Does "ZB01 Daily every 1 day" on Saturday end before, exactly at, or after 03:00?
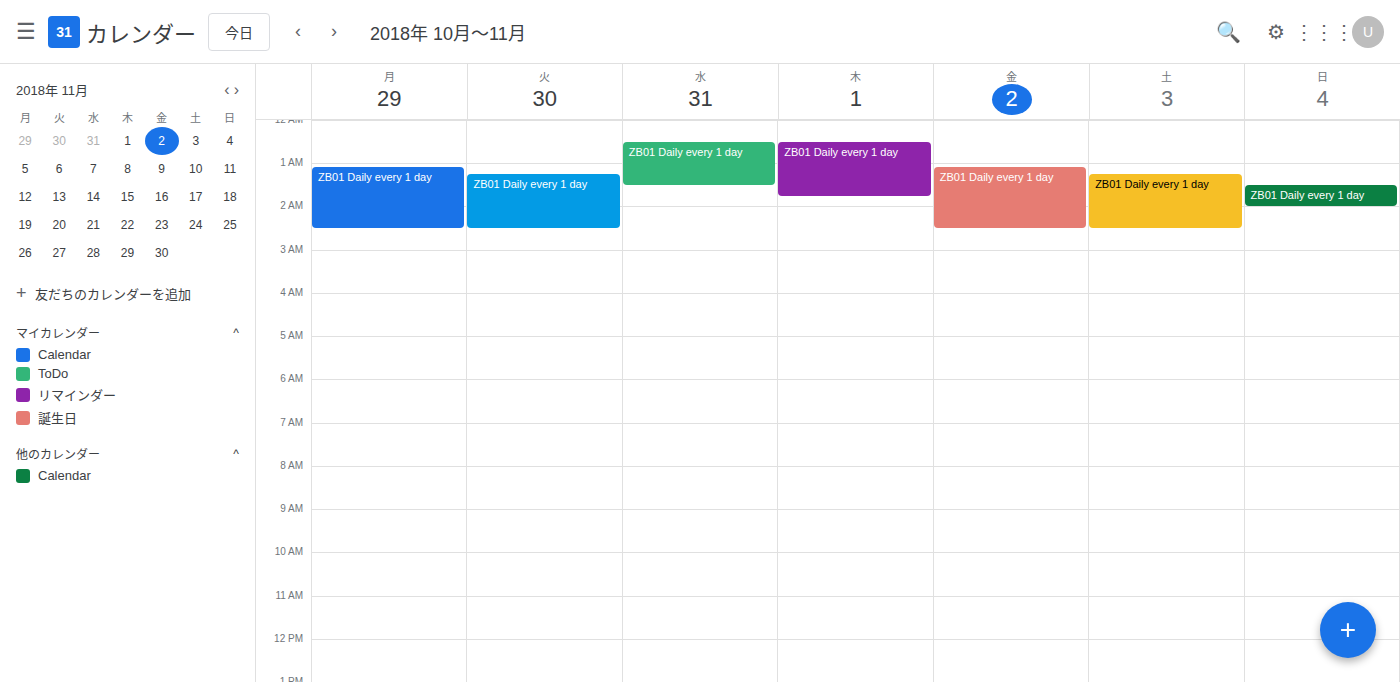
02:30 -- before 03:00, 30 minutes above the 03:00 line.